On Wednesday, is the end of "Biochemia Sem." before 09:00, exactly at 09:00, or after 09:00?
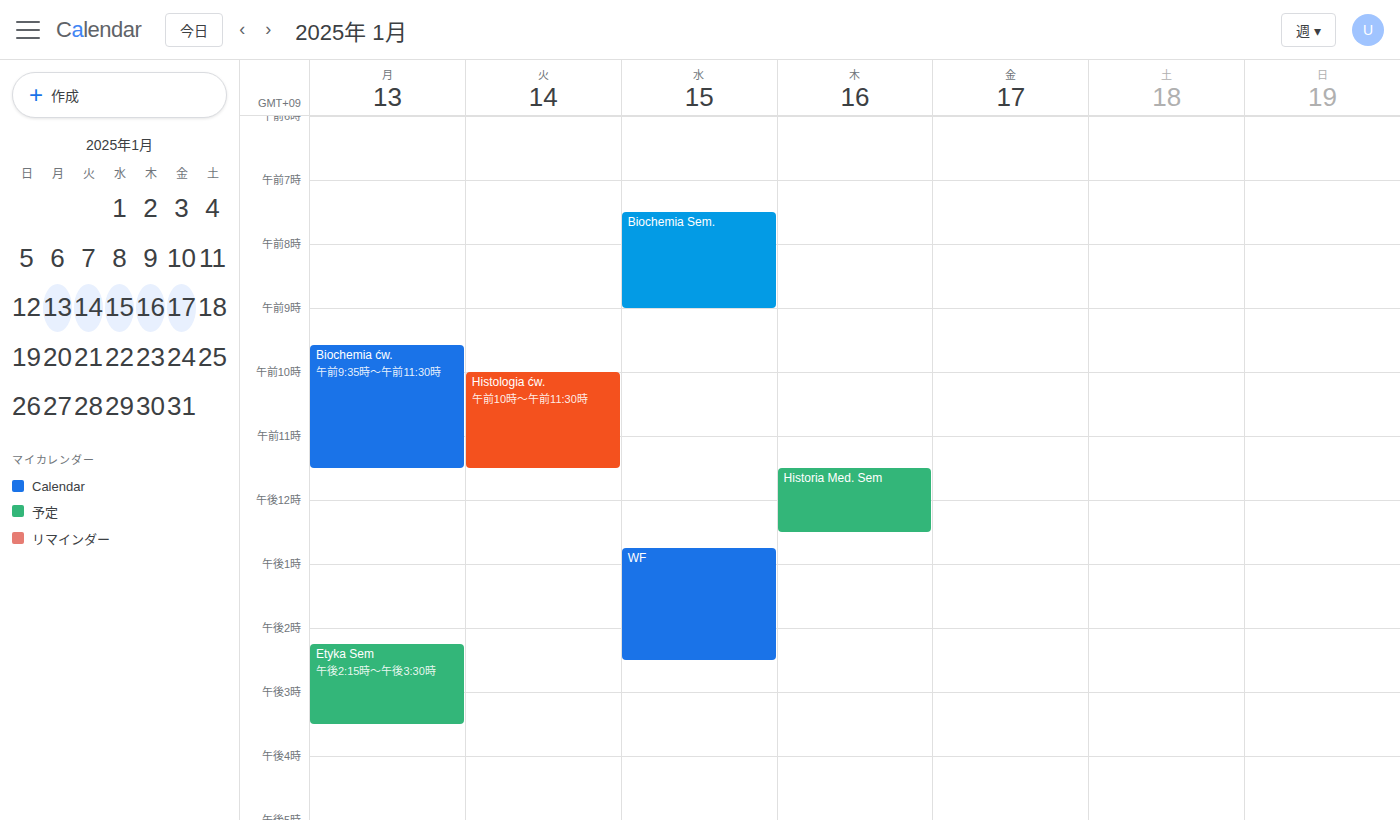
09:00 -- exactly at 09:00, on the 09:00 line.